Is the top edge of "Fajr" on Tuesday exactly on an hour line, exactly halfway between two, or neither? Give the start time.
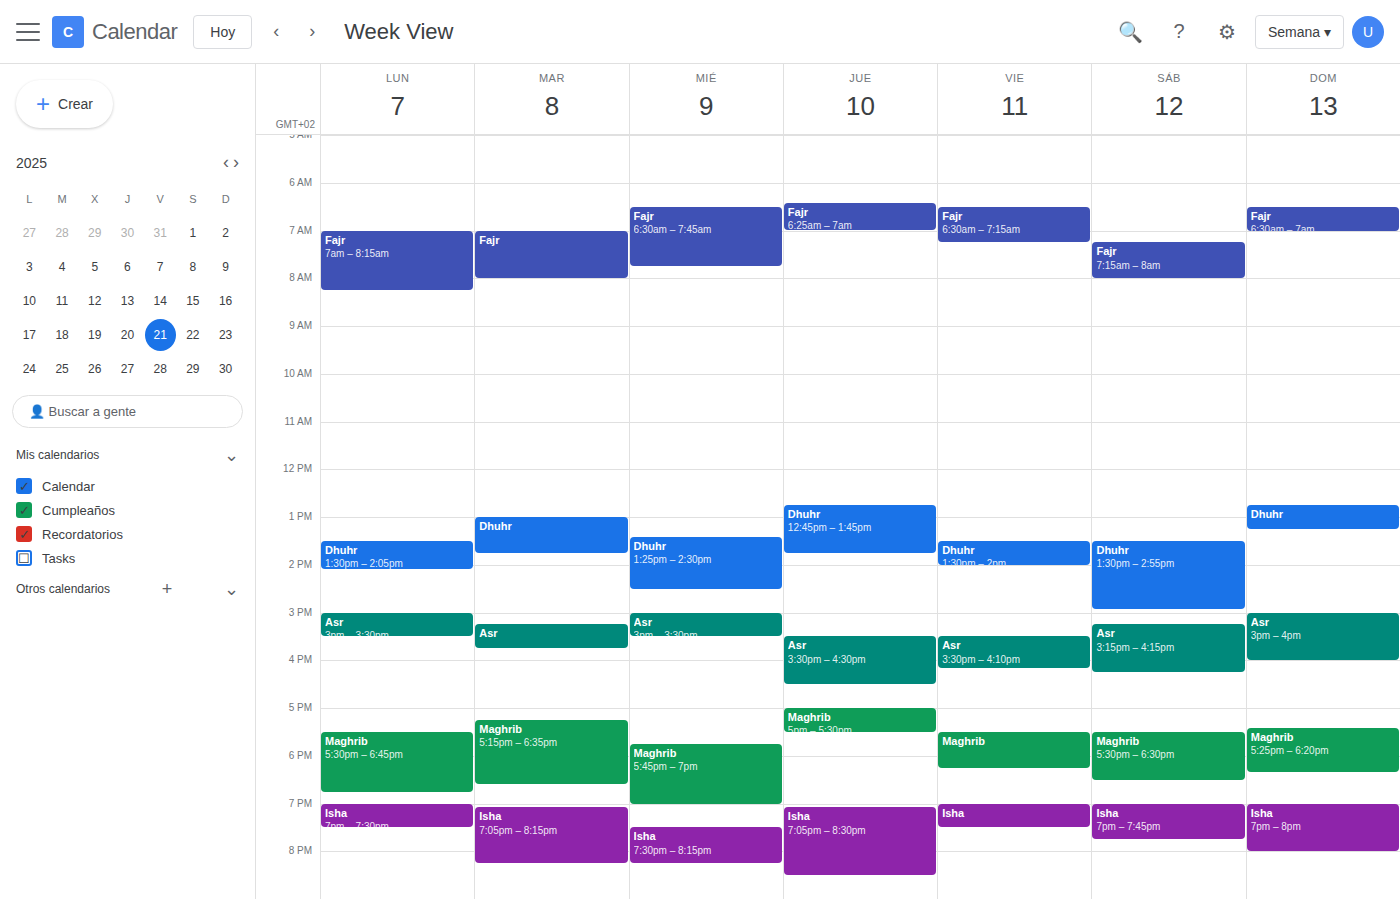
7:00 AM -- exactly on the 7 AM line.